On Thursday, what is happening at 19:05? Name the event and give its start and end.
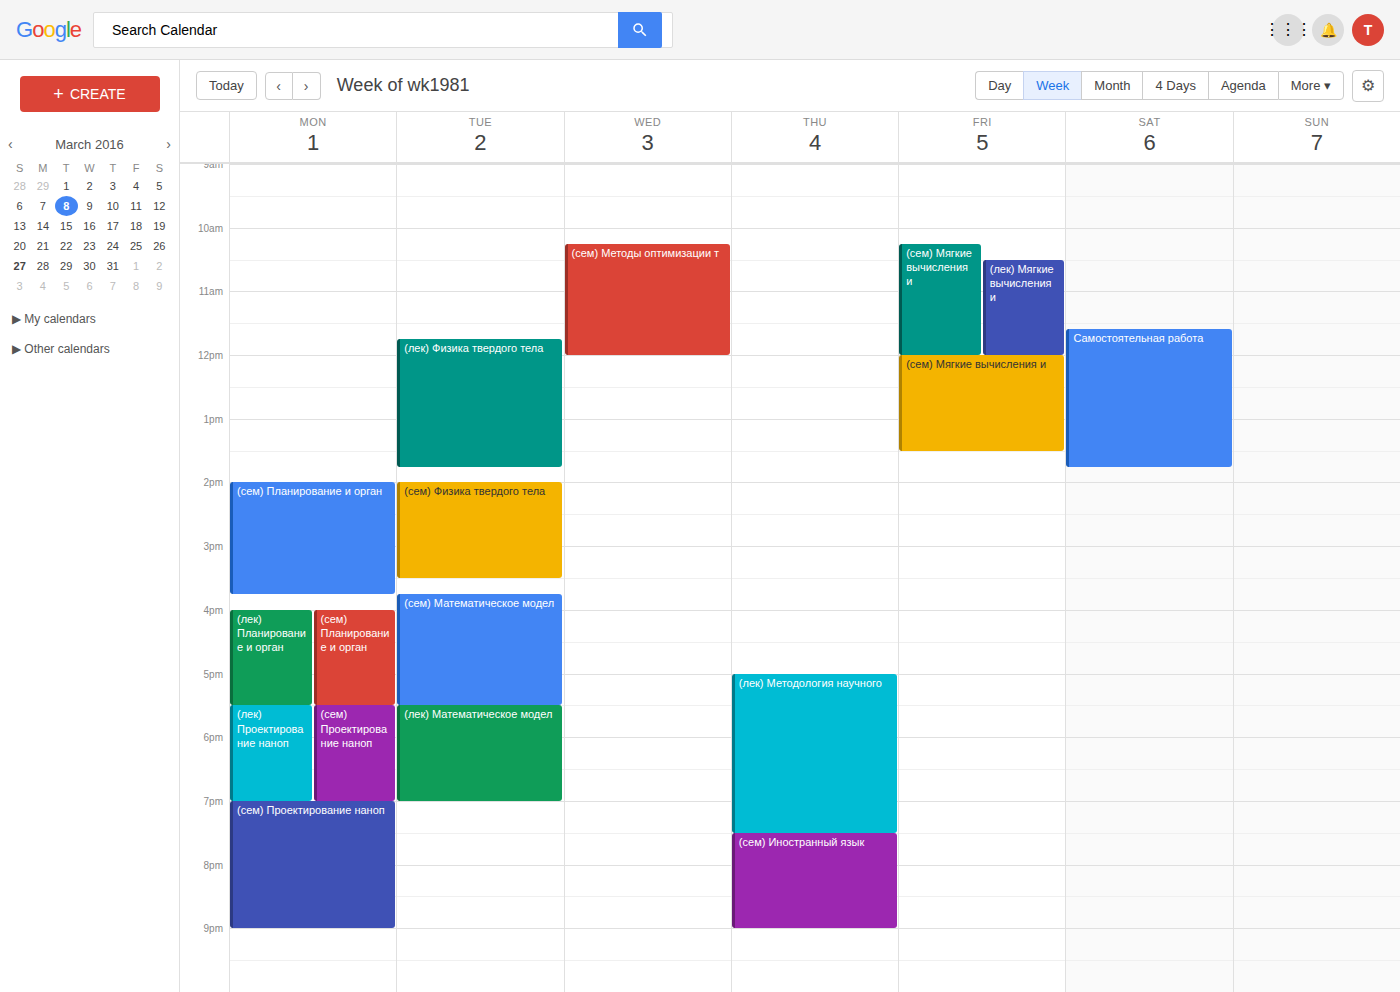
"(лек) Методология научного", 17:00 to 19:30